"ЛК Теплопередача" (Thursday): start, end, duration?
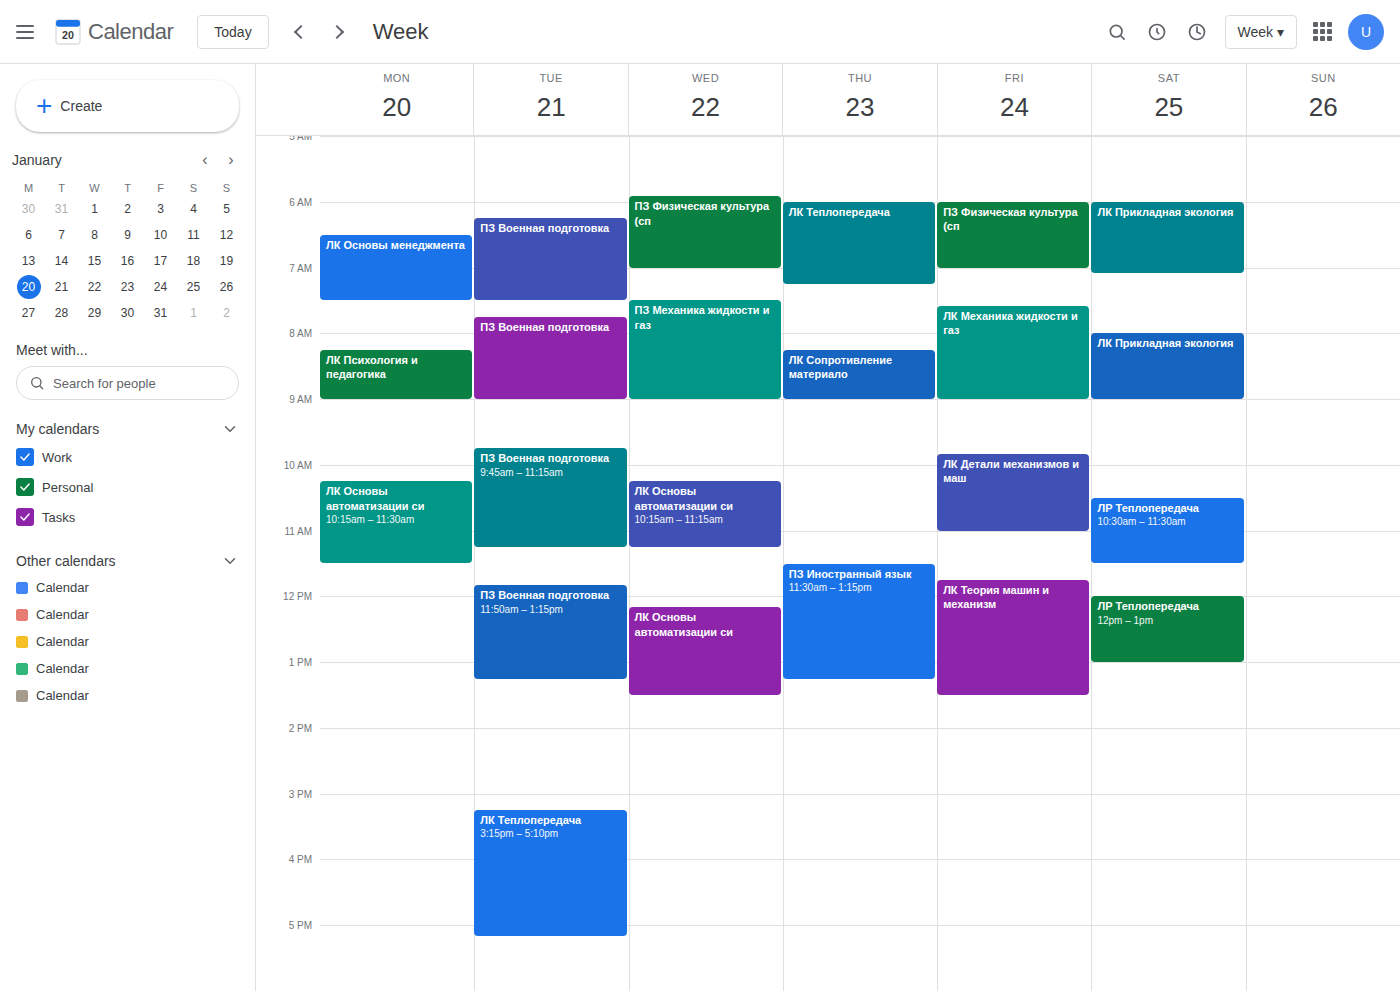
6:00 AM to 7:15 AM, 1 hour 15 minutes